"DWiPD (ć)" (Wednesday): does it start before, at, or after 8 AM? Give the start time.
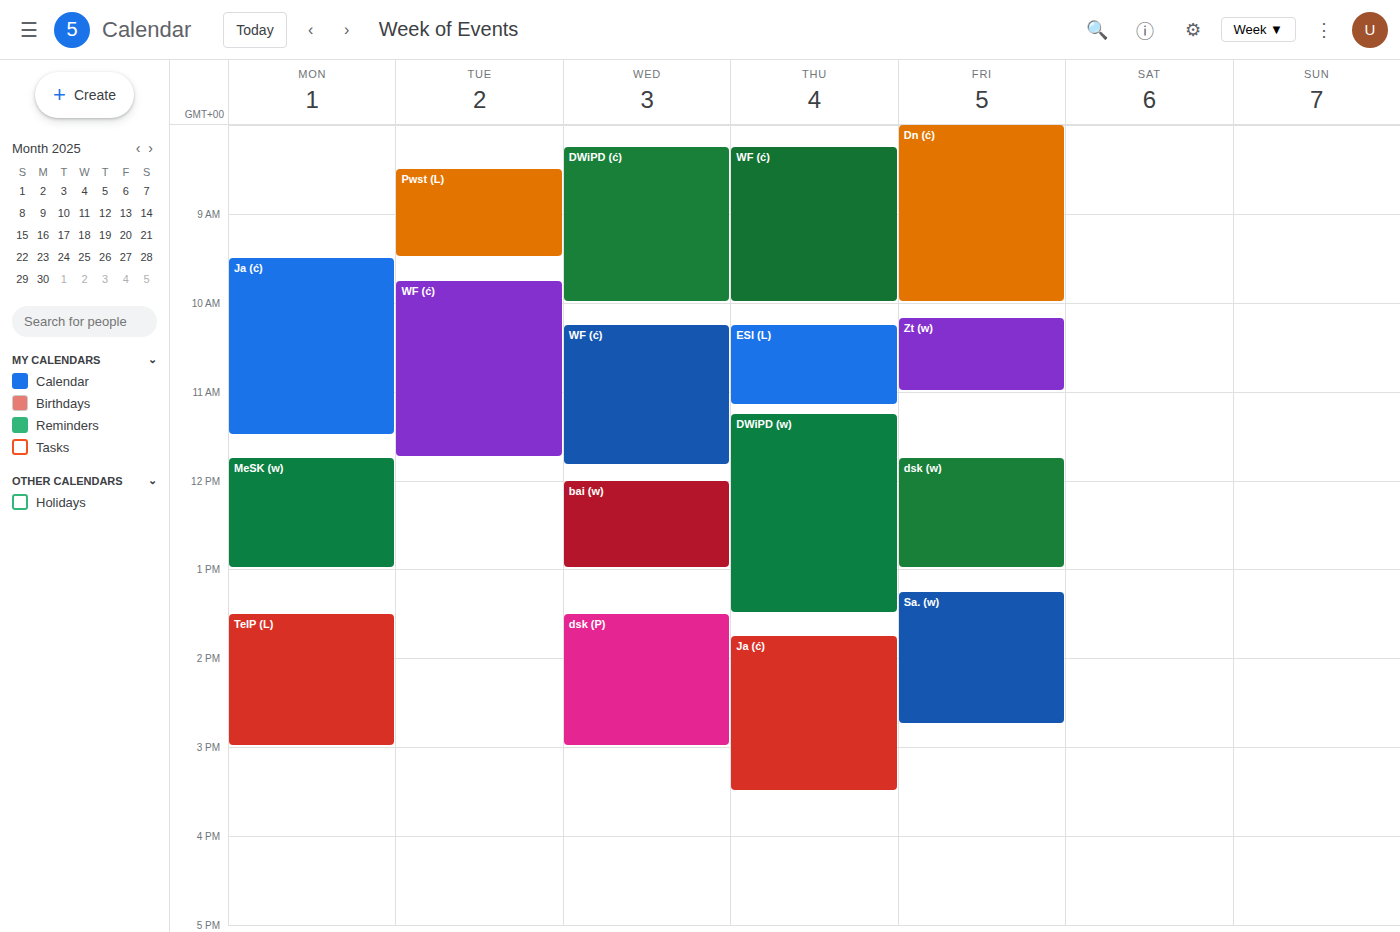
8:15 AM -- after 8 AM, 15 minutes below the 8 AM line.